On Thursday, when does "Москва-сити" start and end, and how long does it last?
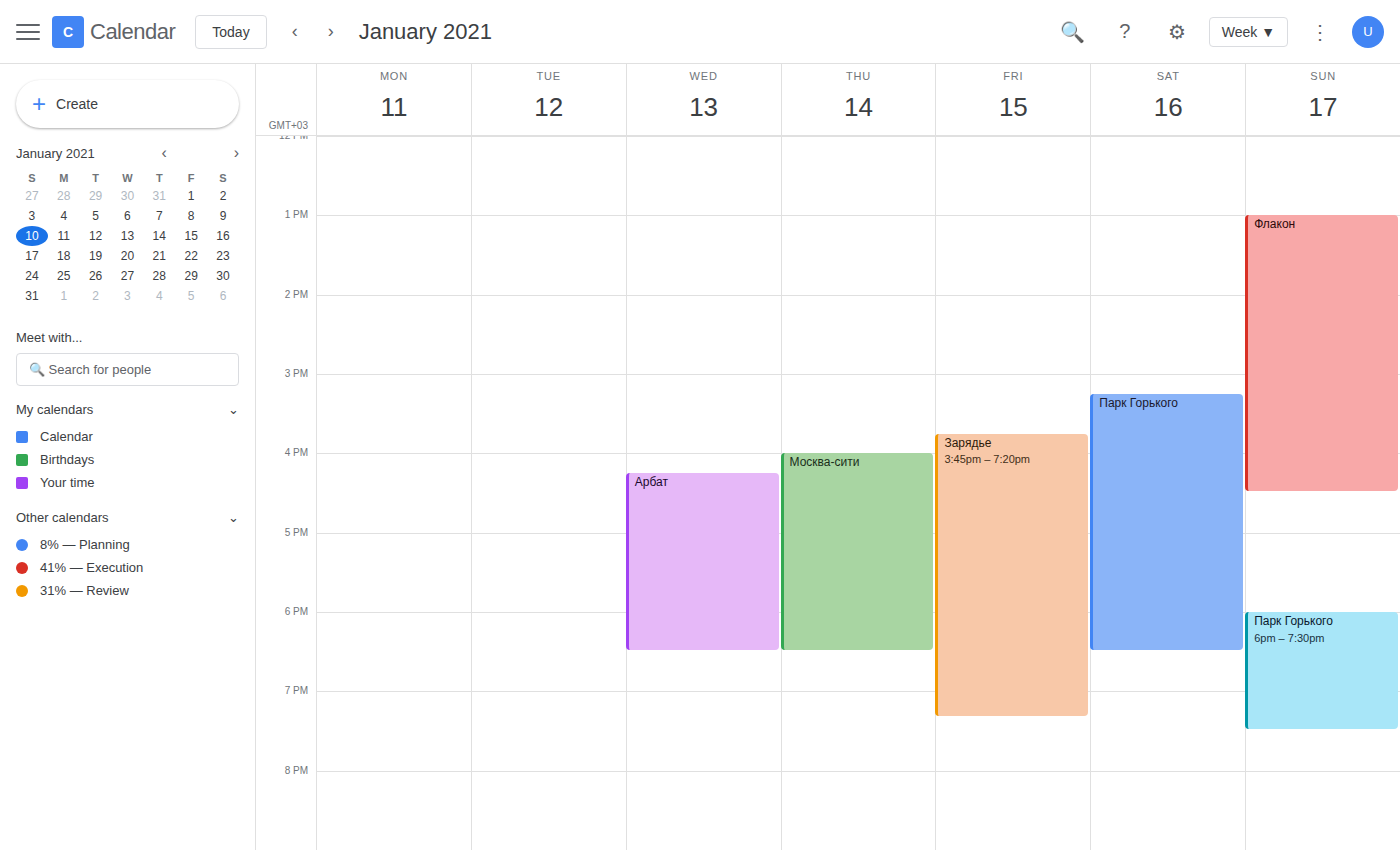
4:00 PM to 6:30 PM, 2 hours 30 minutes